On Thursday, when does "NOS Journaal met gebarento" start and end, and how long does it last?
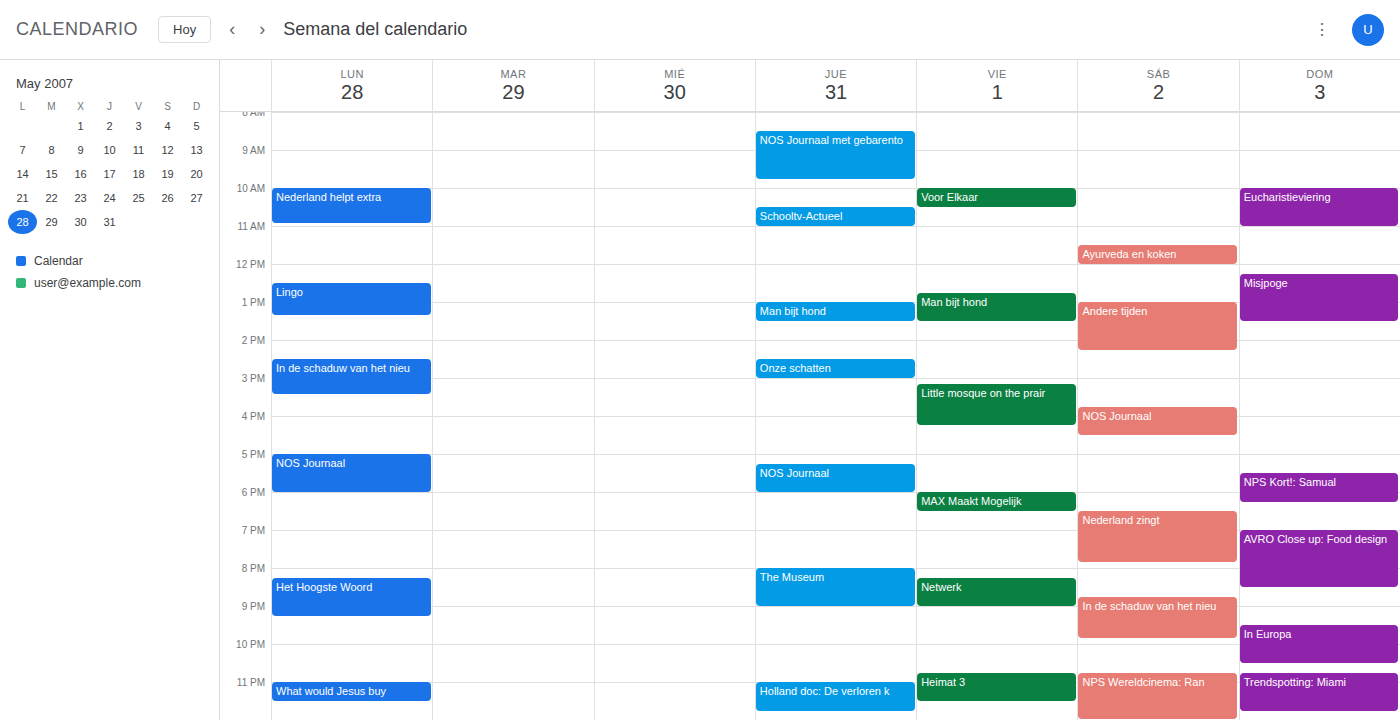
8:30 AM to 9:45 AM, 1 hour 15 minutes